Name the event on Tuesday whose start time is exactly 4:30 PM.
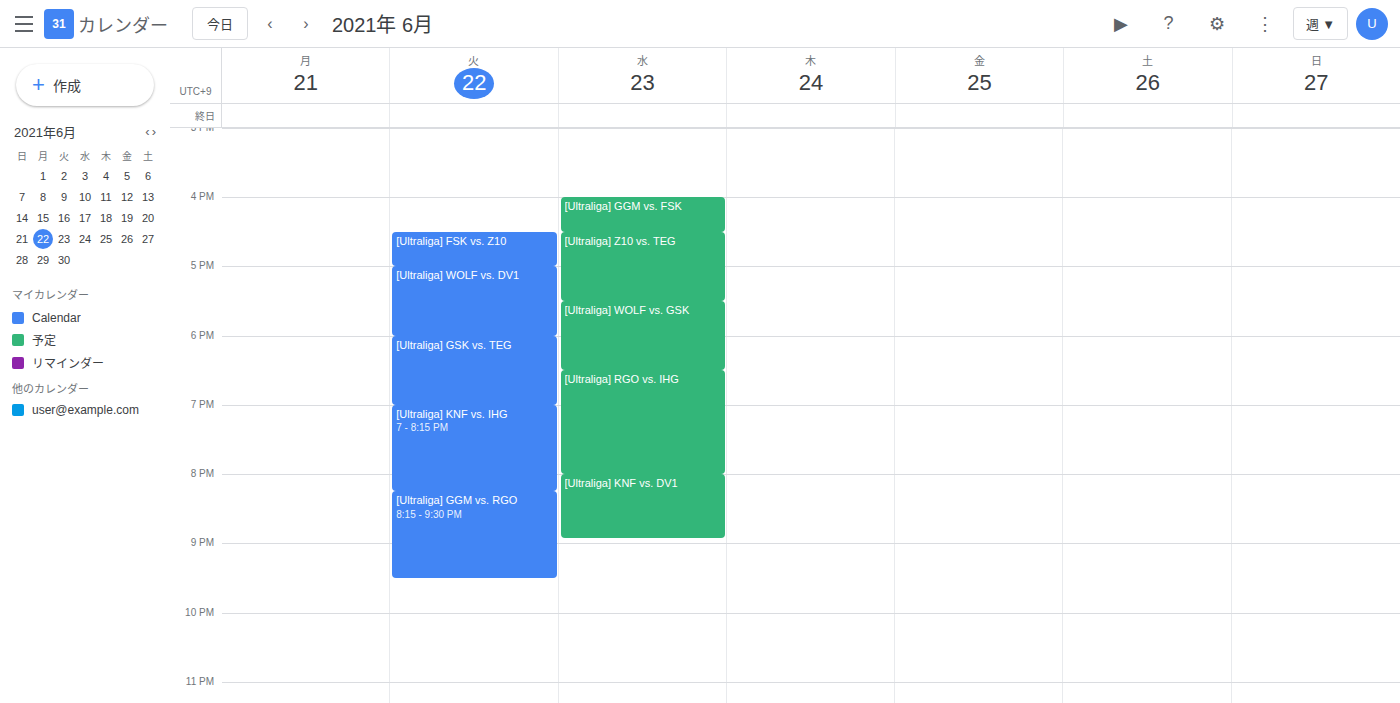
"[Ultraliga] FSK vs. Z10"